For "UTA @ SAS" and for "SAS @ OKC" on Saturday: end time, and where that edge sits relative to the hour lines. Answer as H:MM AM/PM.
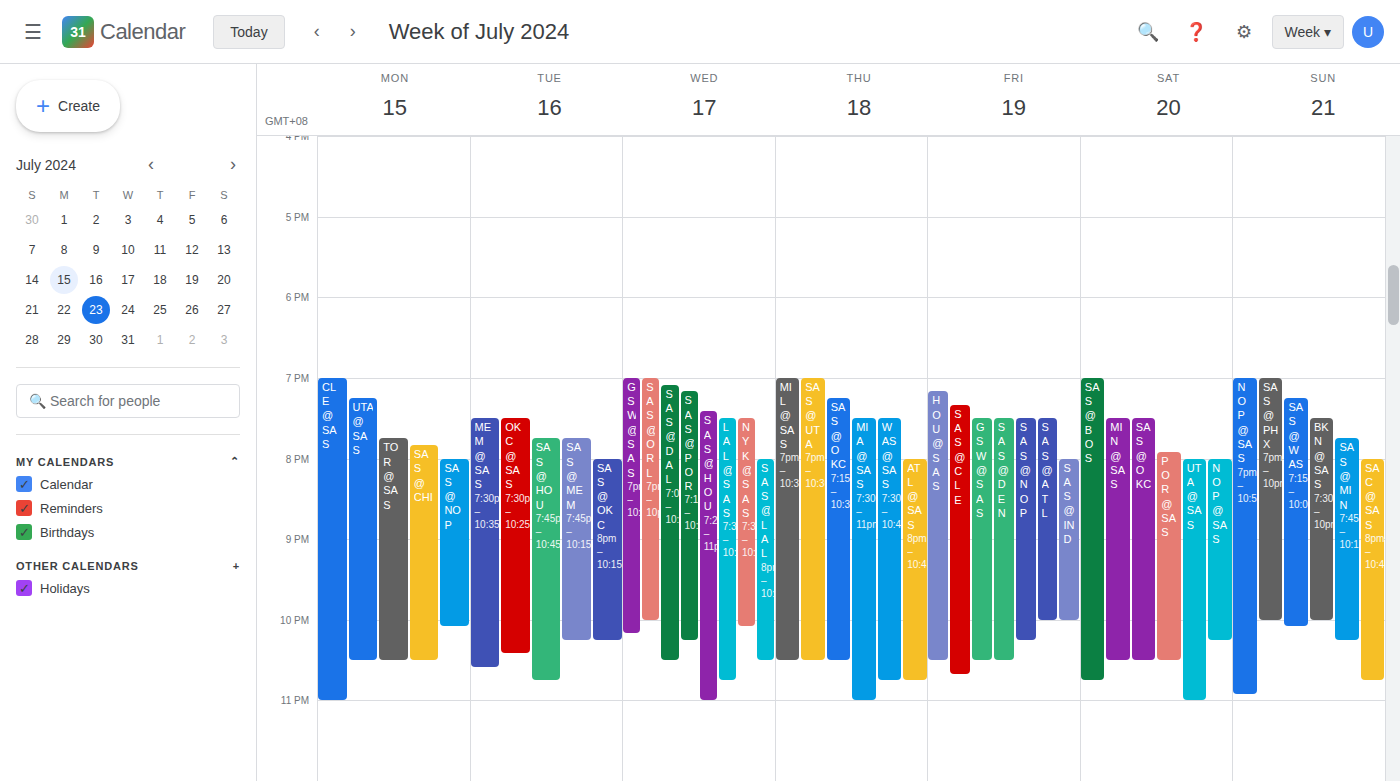
"UTA @ SAS": 11:00 PM, exactly on the 11 PM line. "SAS @ OKC": 10:30 PM, halfway between the 10 PM and 11 PM lines.